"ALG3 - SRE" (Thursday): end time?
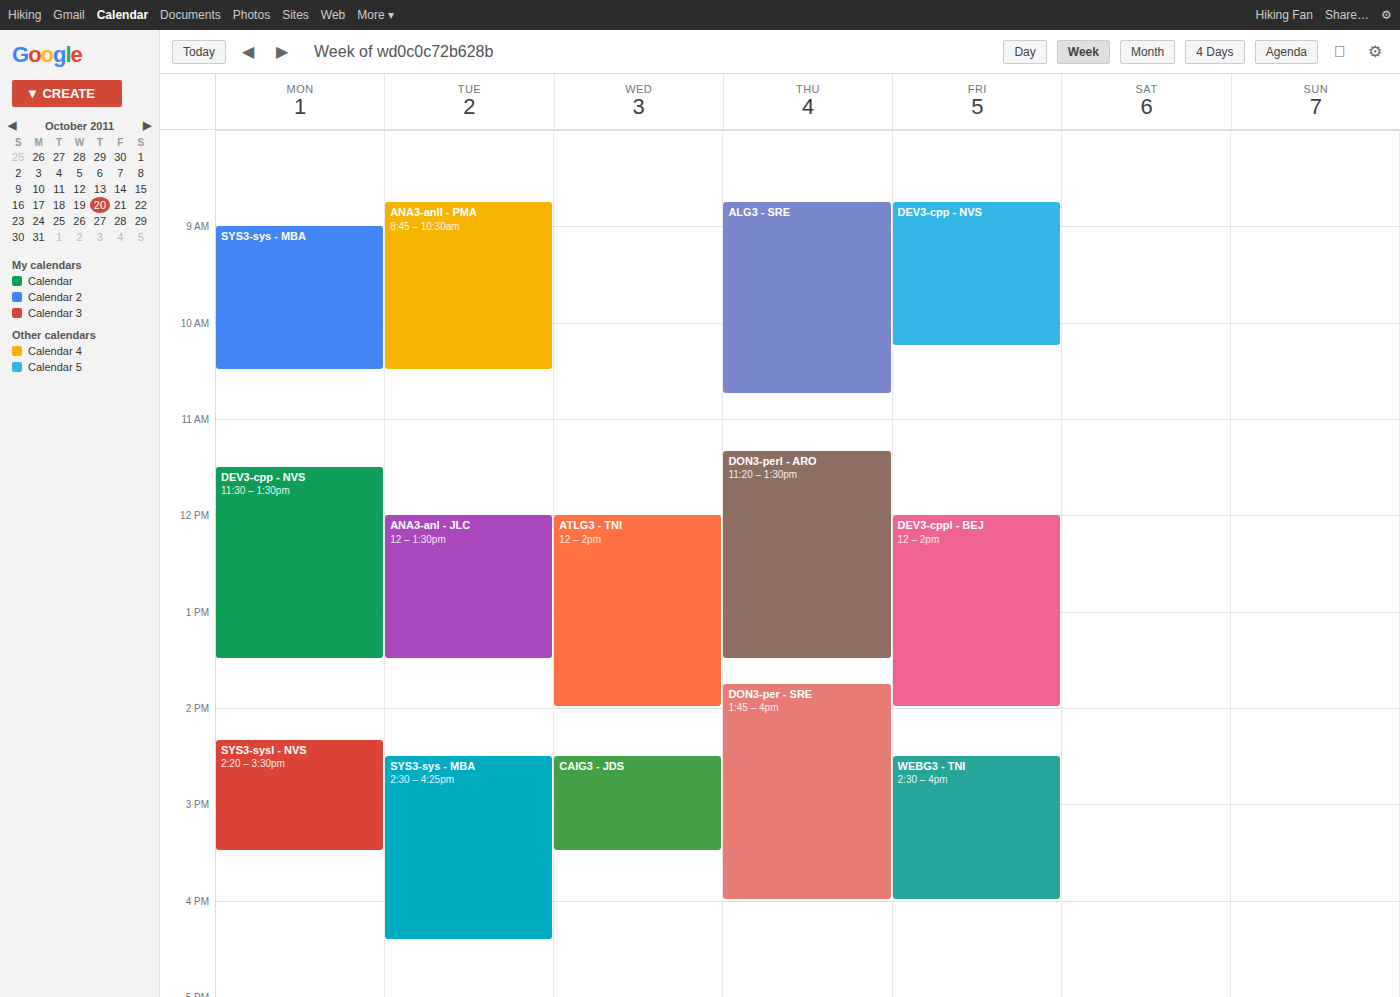
10:45 AM